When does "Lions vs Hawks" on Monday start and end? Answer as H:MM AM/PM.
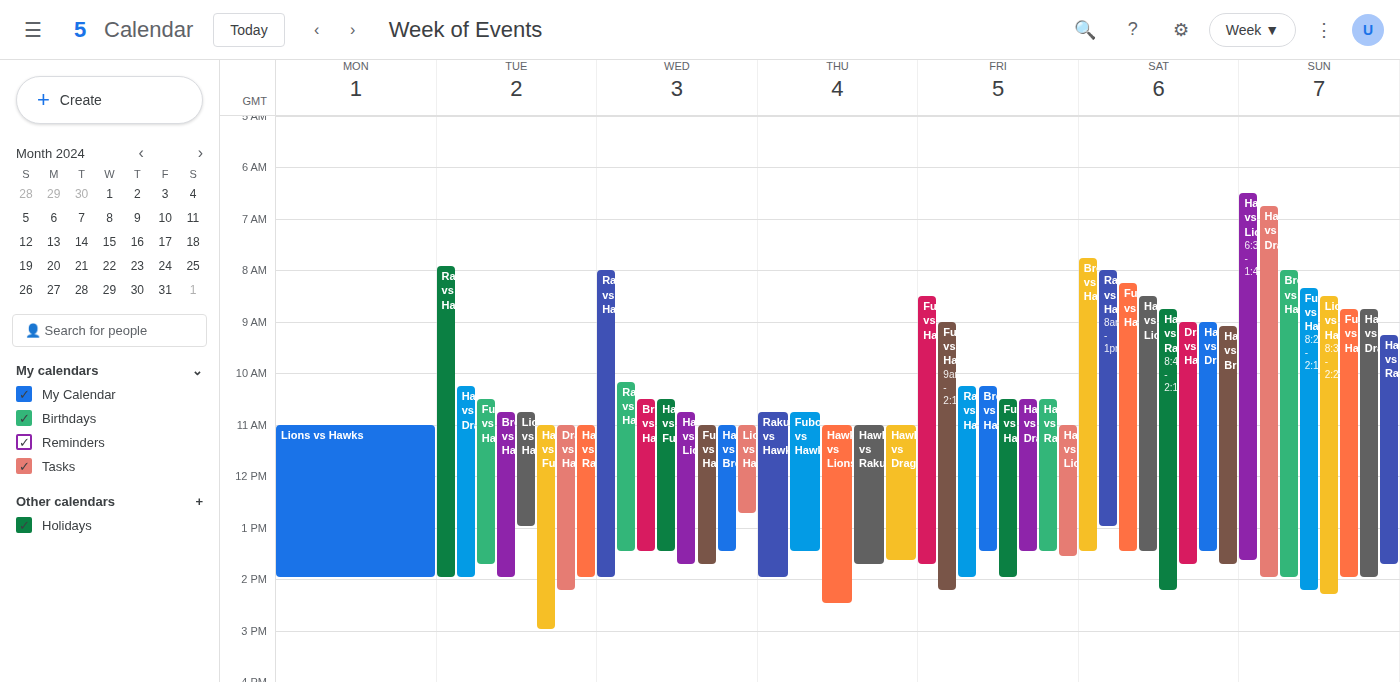
11:00 AM to 2:00 PM